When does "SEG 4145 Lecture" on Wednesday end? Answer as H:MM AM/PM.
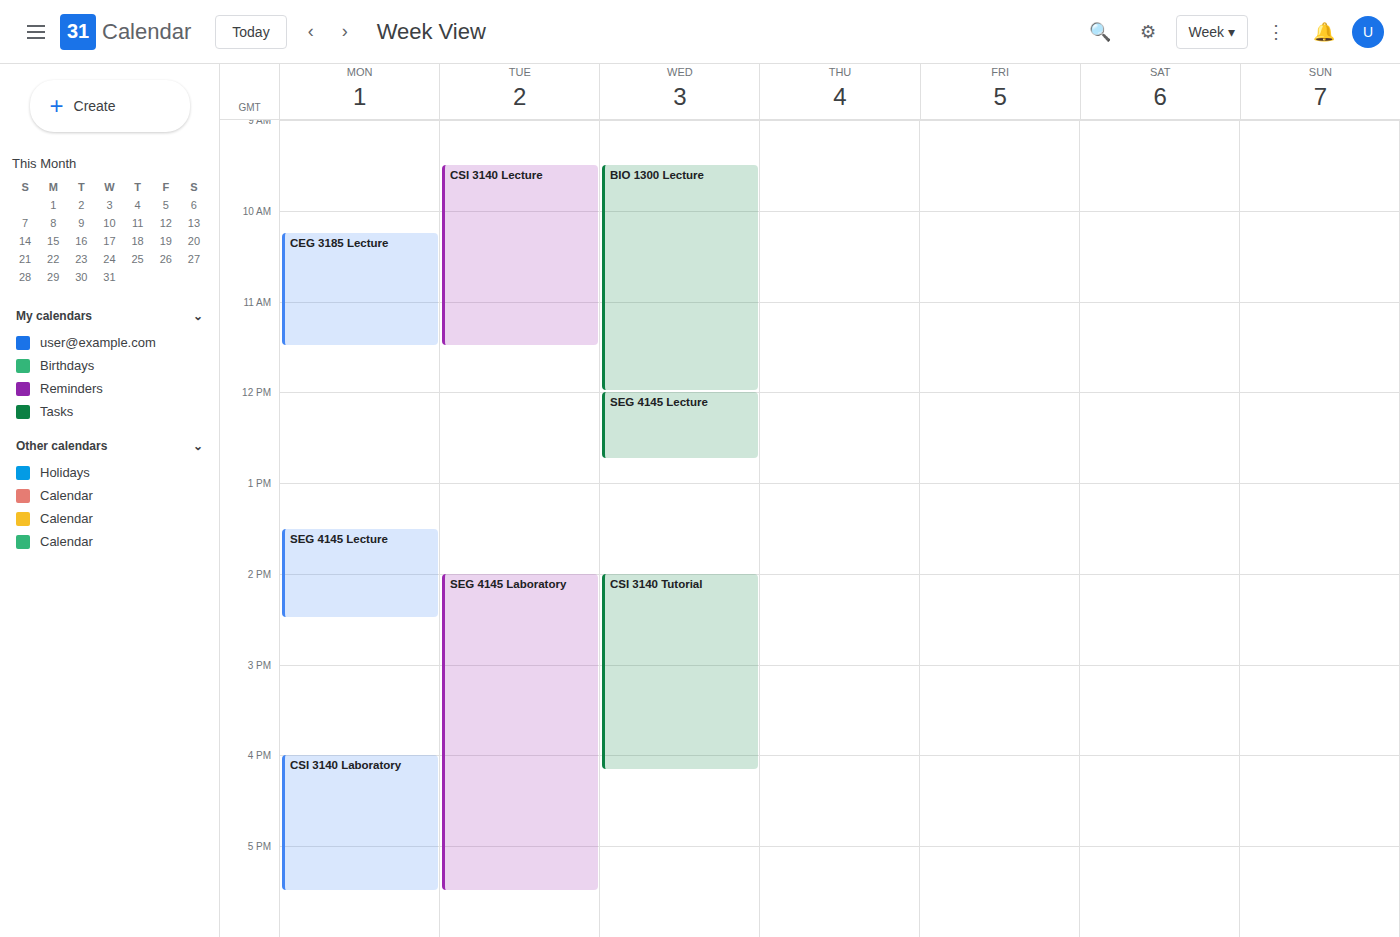
12:45 PM